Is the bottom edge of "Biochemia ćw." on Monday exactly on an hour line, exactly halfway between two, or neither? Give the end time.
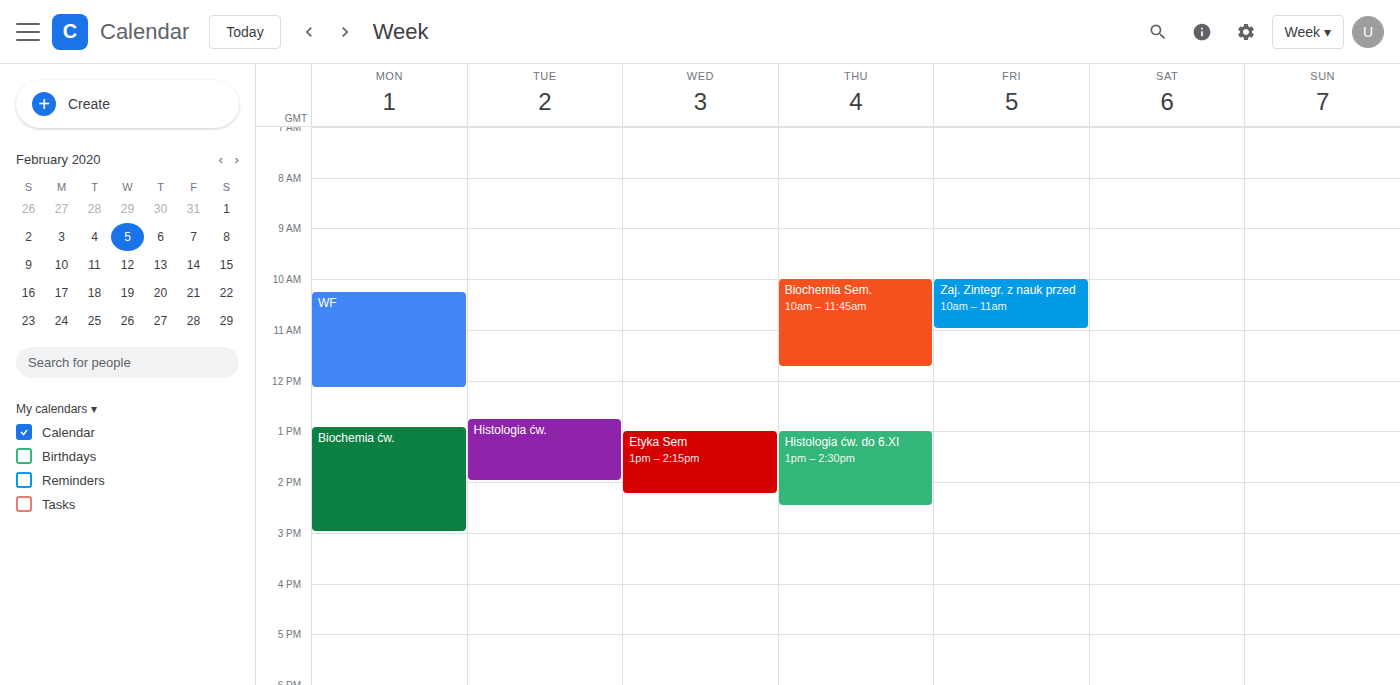
3:00 PM -- exactly on the 3 PM line.